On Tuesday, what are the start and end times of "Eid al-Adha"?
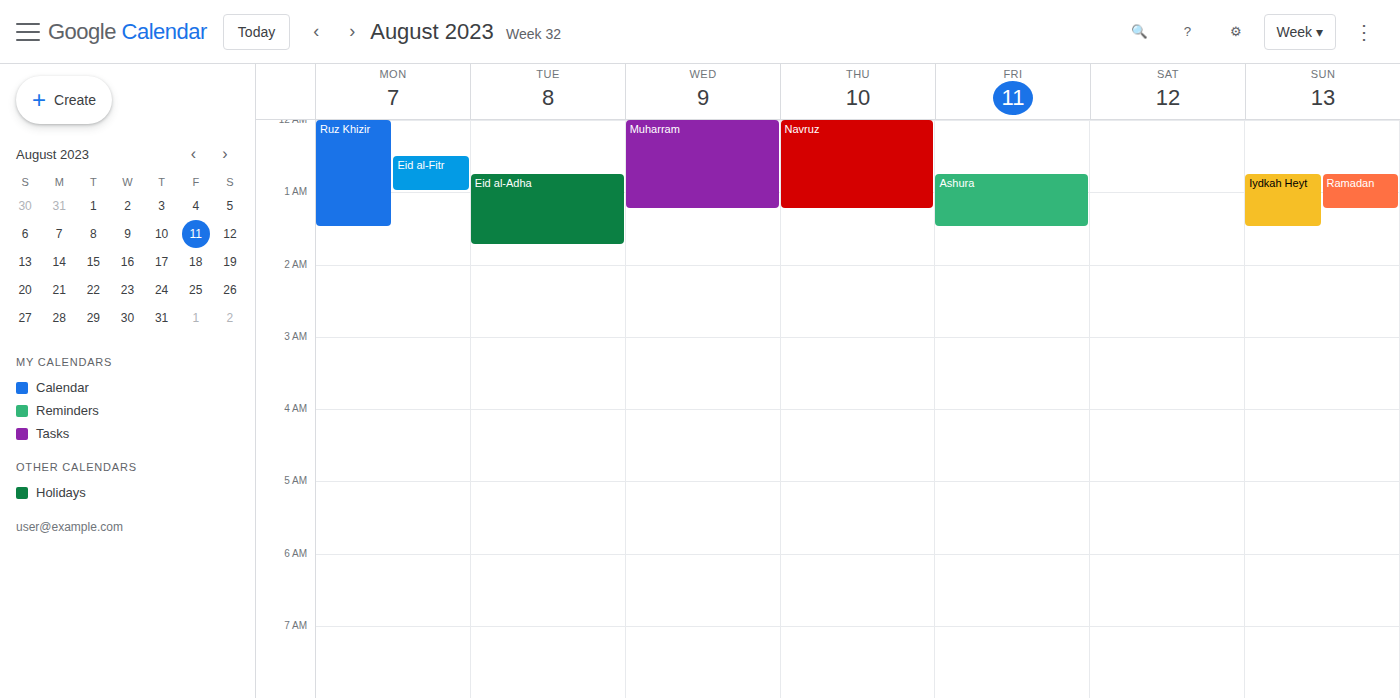
12:45 AM to 1:45 AM